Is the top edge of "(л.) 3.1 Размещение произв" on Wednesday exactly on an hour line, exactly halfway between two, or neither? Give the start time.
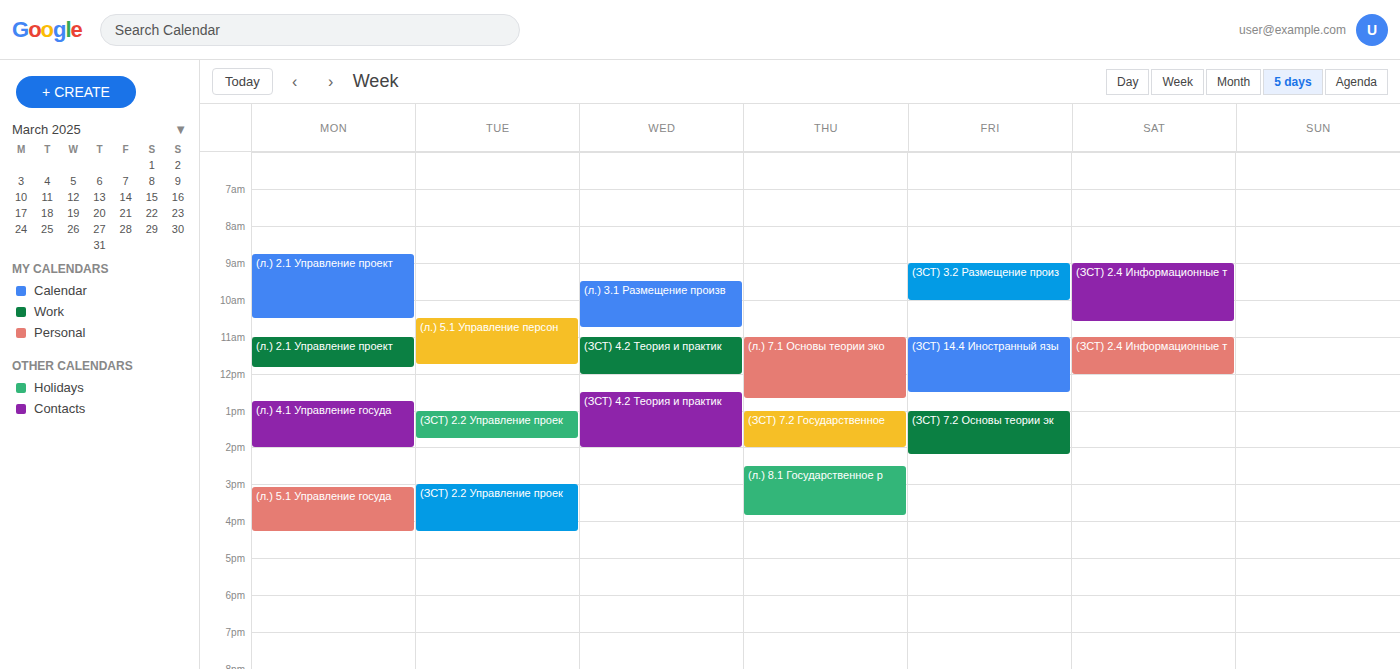
09:30 -- halfway between the 09:00 and 10:00 lines.